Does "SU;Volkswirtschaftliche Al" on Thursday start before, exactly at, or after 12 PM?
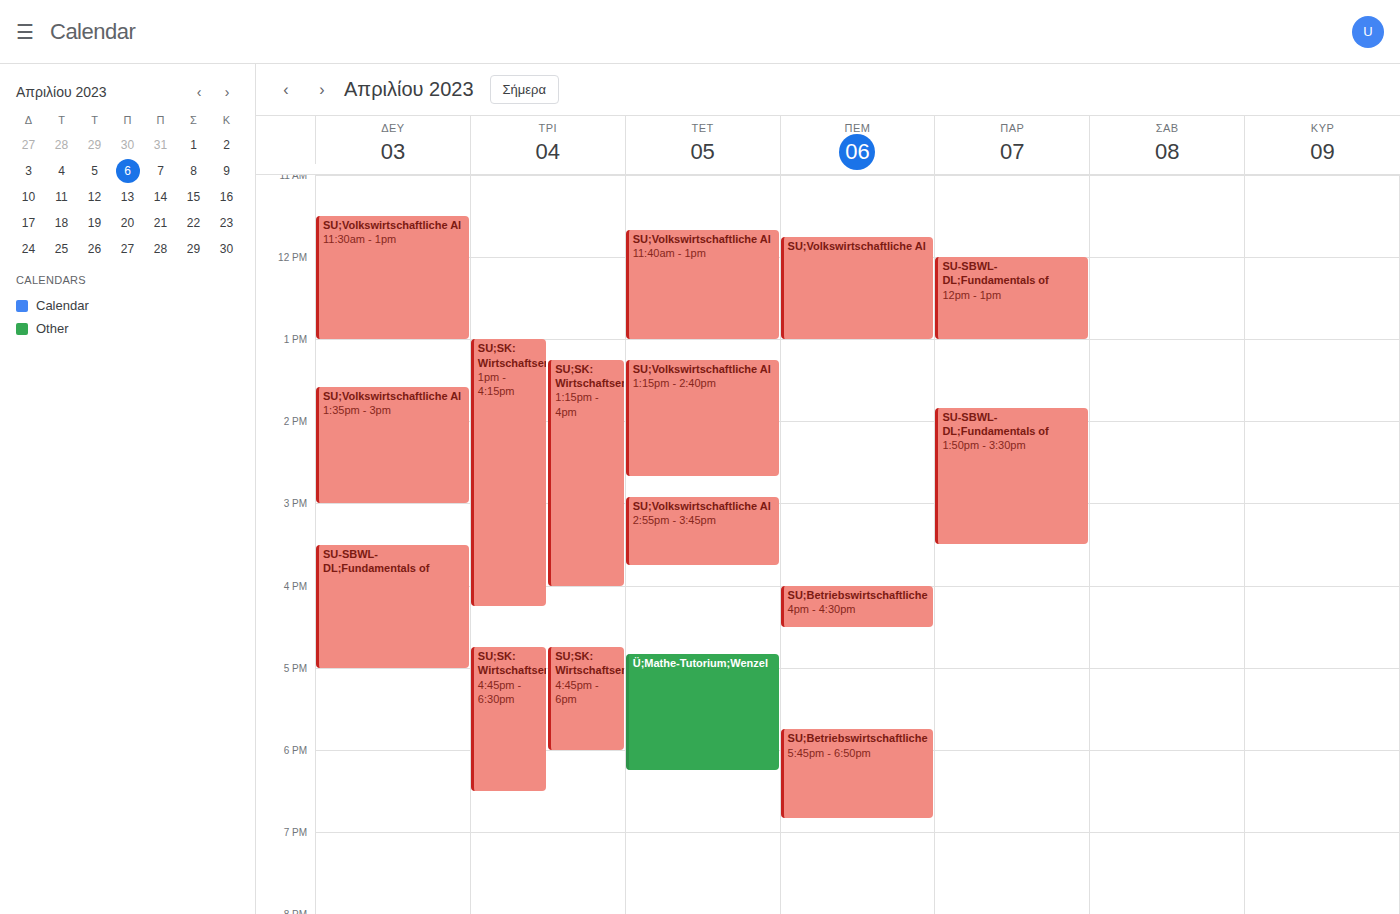
11:45 AM -- before 12 PM, 15 minutes above the 12 PM line.